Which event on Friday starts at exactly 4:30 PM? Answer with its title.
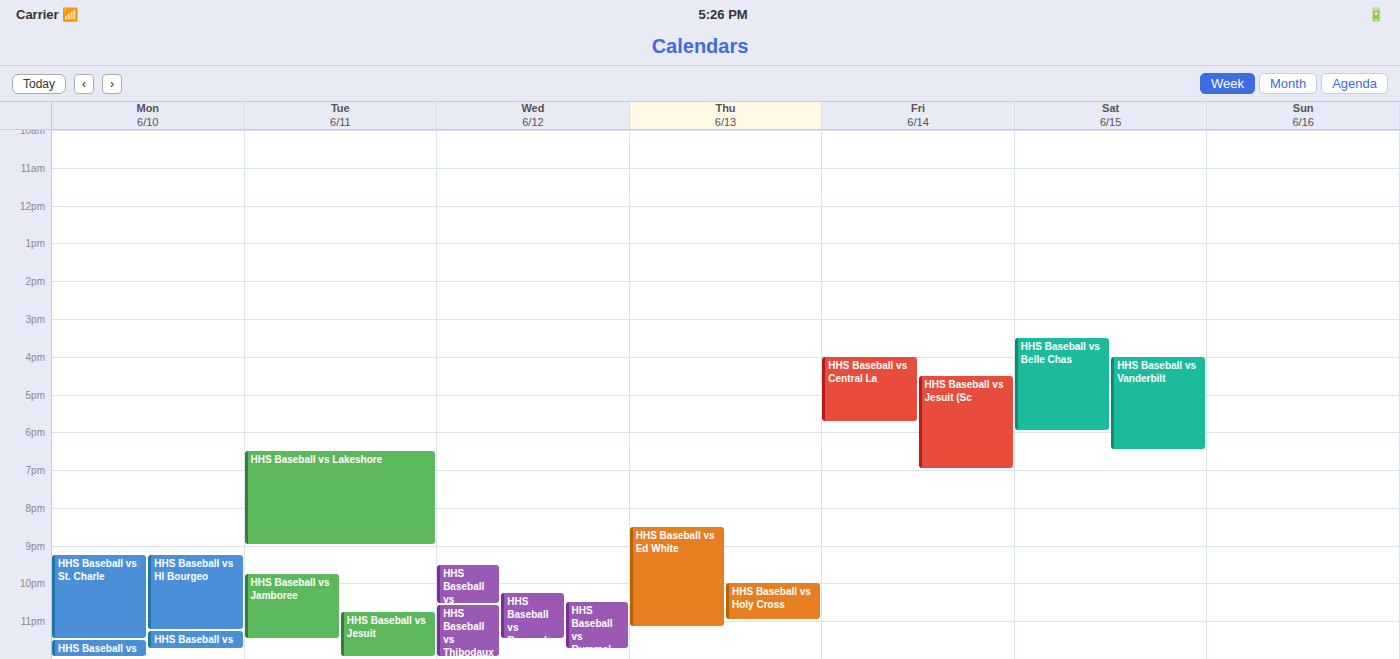
"HHS Baseball vs Jesuit (Sc"